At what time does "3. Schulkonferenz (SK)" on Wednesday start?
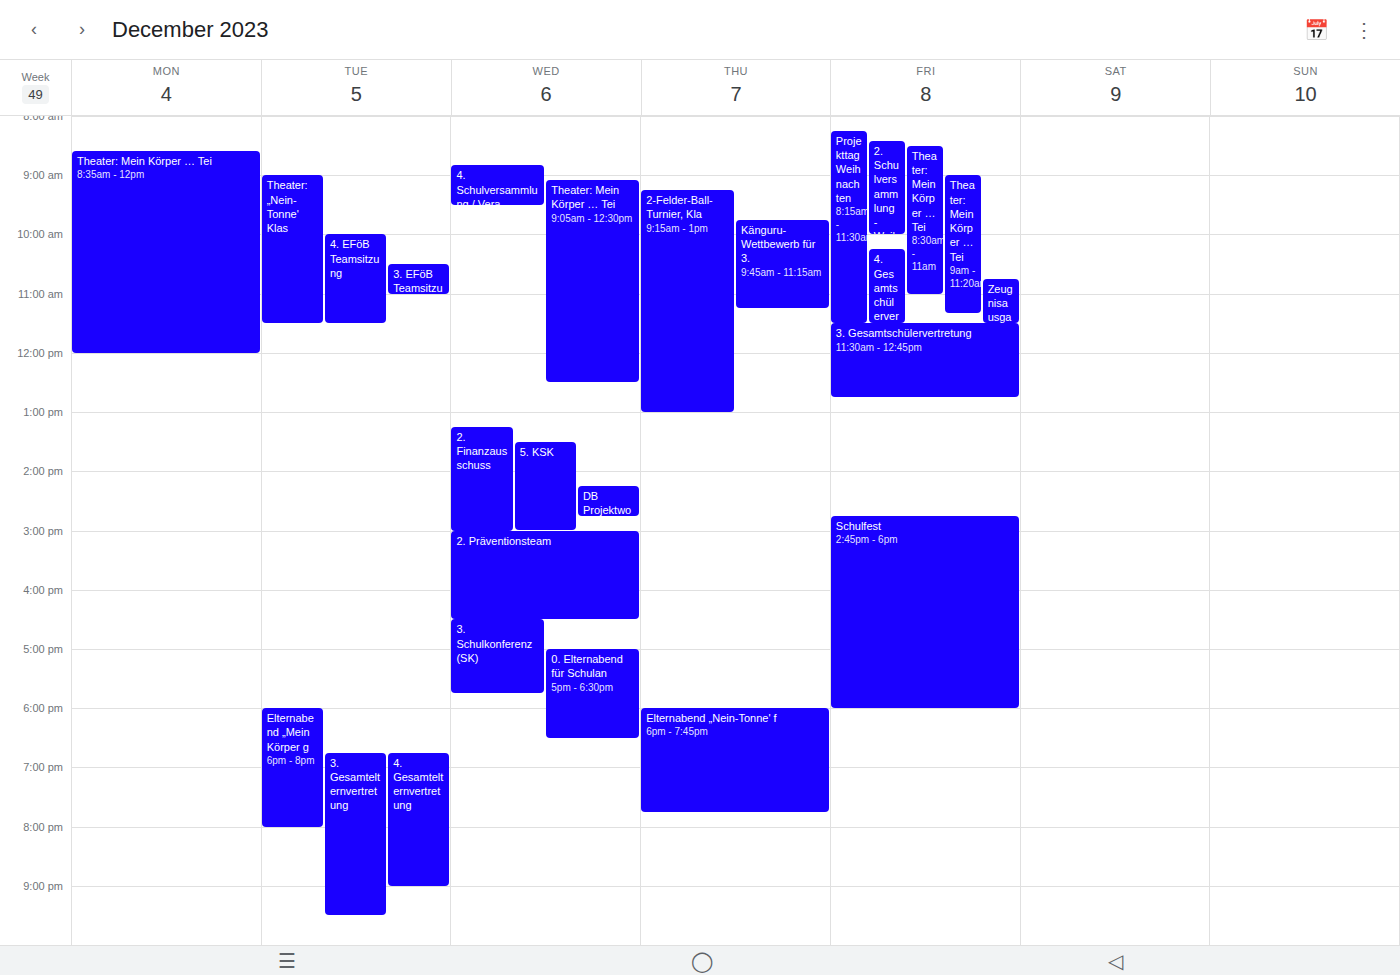
4:30 PM